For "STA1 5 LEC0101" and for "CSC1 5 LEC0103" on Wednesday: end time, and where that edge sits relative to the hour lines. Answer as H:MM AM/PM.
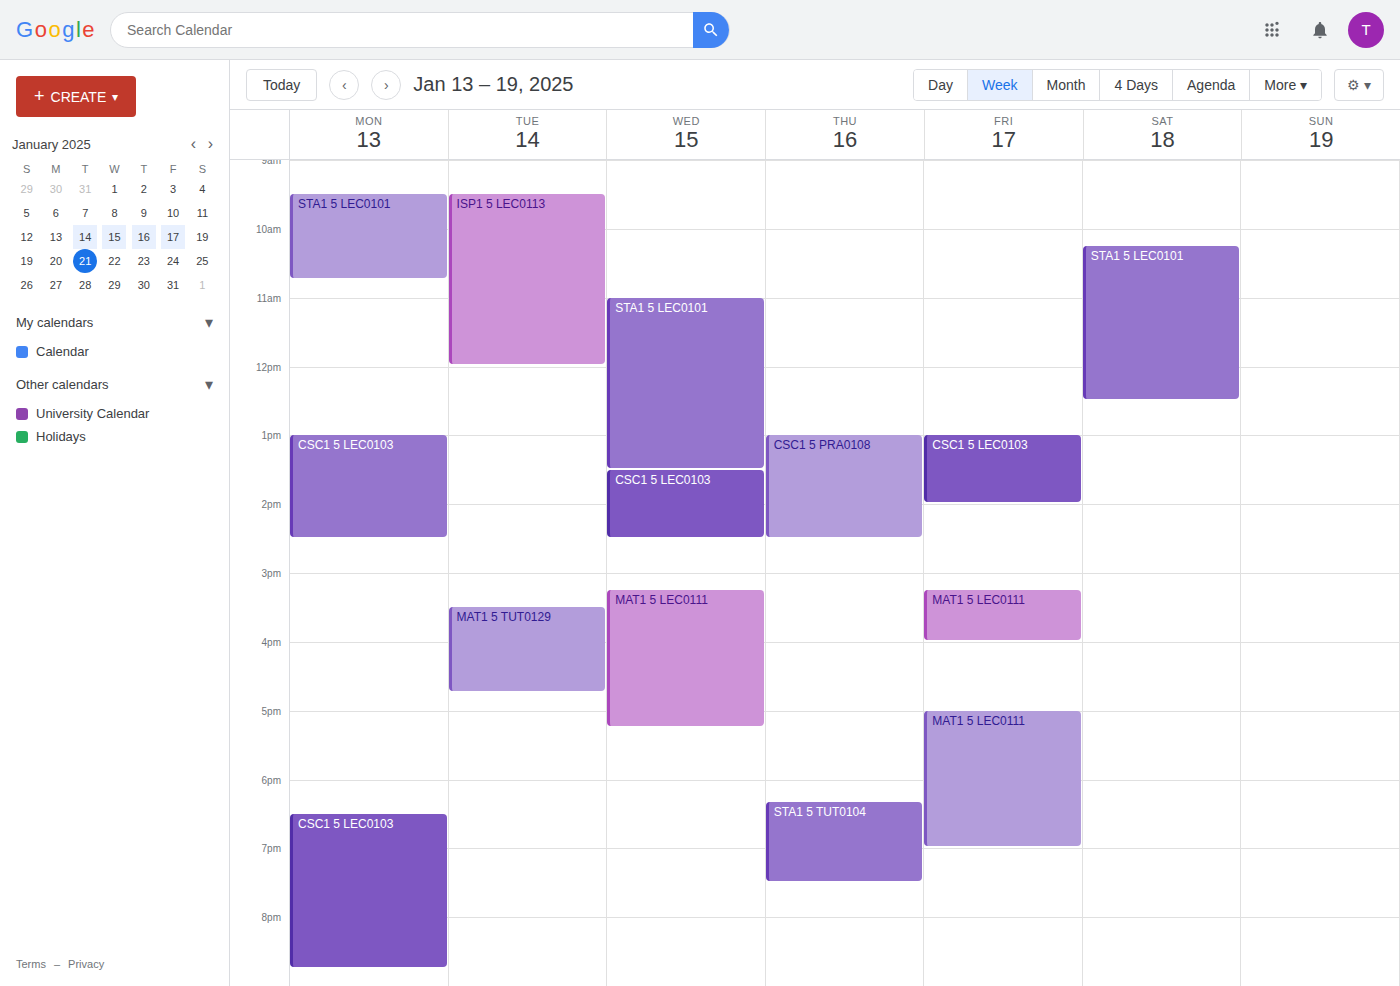
"STA1 5 LEC0101": 1:30 PM, halfway between the 1 PM and 2 PM lines. "CSC1 5 LEC0103": 2:30 PM, halfway between the 2 PM and 3 PM lines.